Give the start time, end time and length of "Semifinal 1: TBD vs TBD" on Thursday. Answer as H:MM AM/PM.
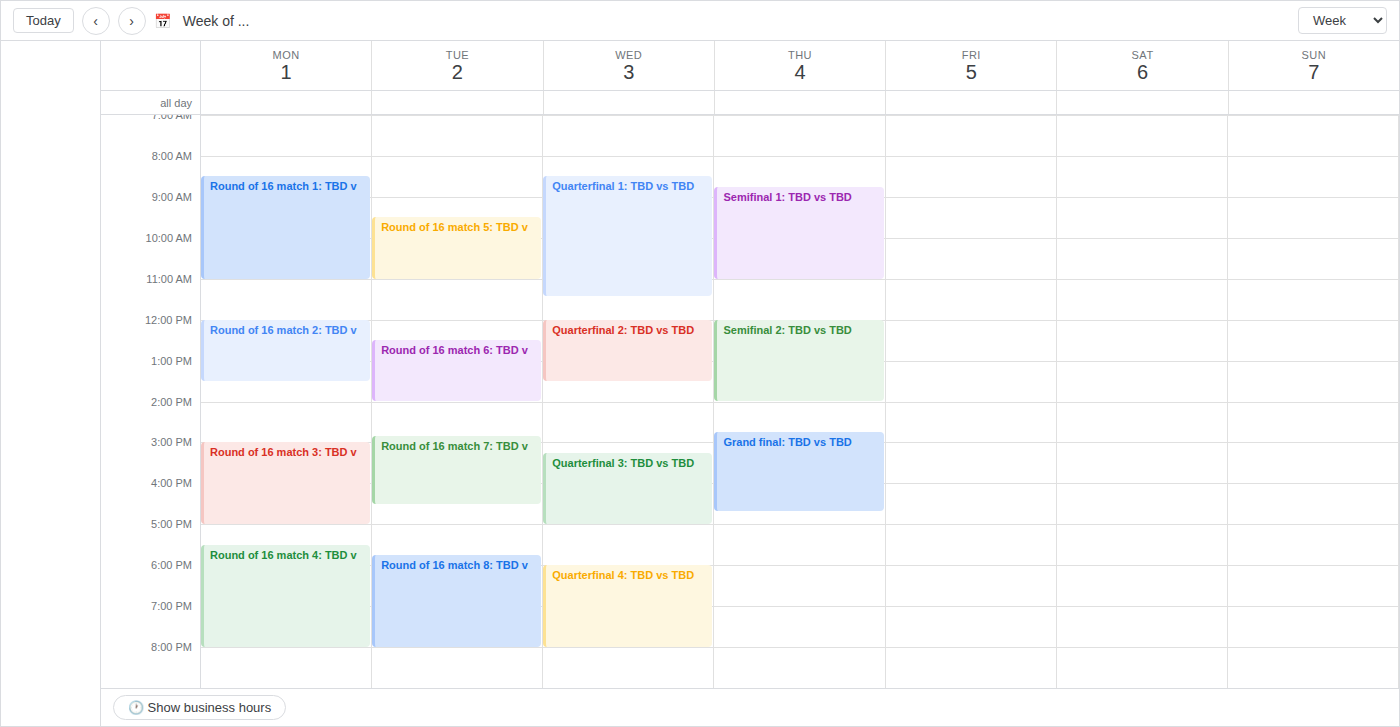
8:45 AM to 11:00 AM, 2 hours 15 minutes